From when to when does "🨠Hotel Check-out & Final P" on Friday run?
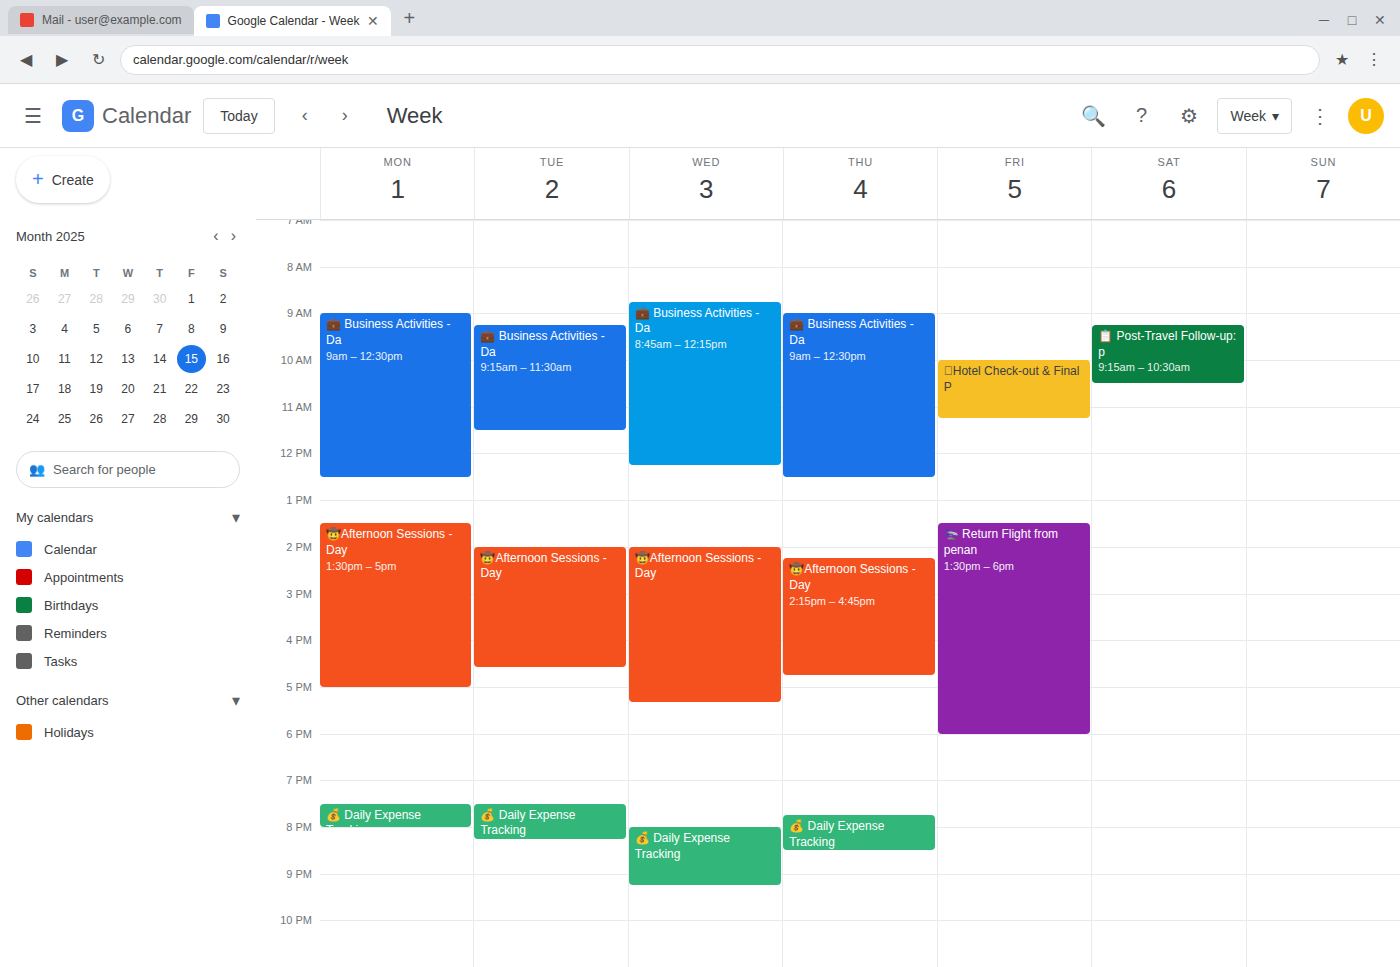
10:00 AM to 11:15 AM